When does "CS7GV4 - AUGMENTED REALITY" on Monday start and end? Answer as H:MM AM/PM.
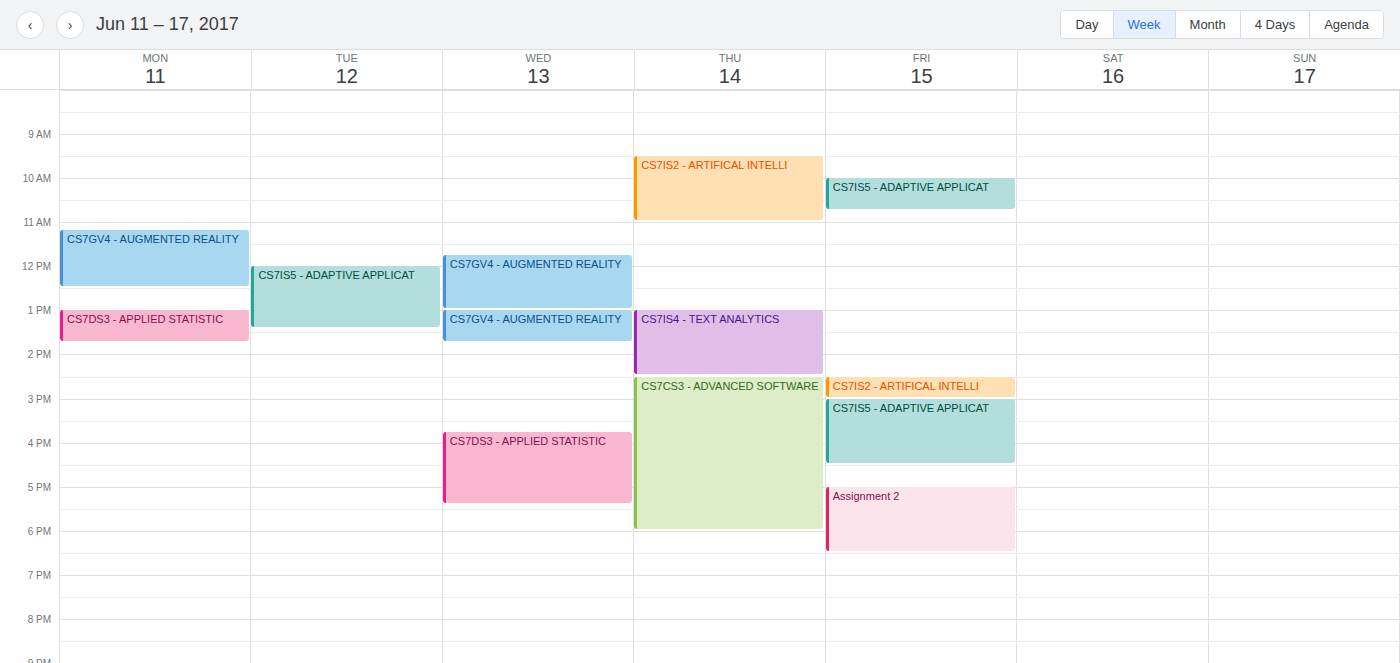
11:10 AM to 12:30 PM